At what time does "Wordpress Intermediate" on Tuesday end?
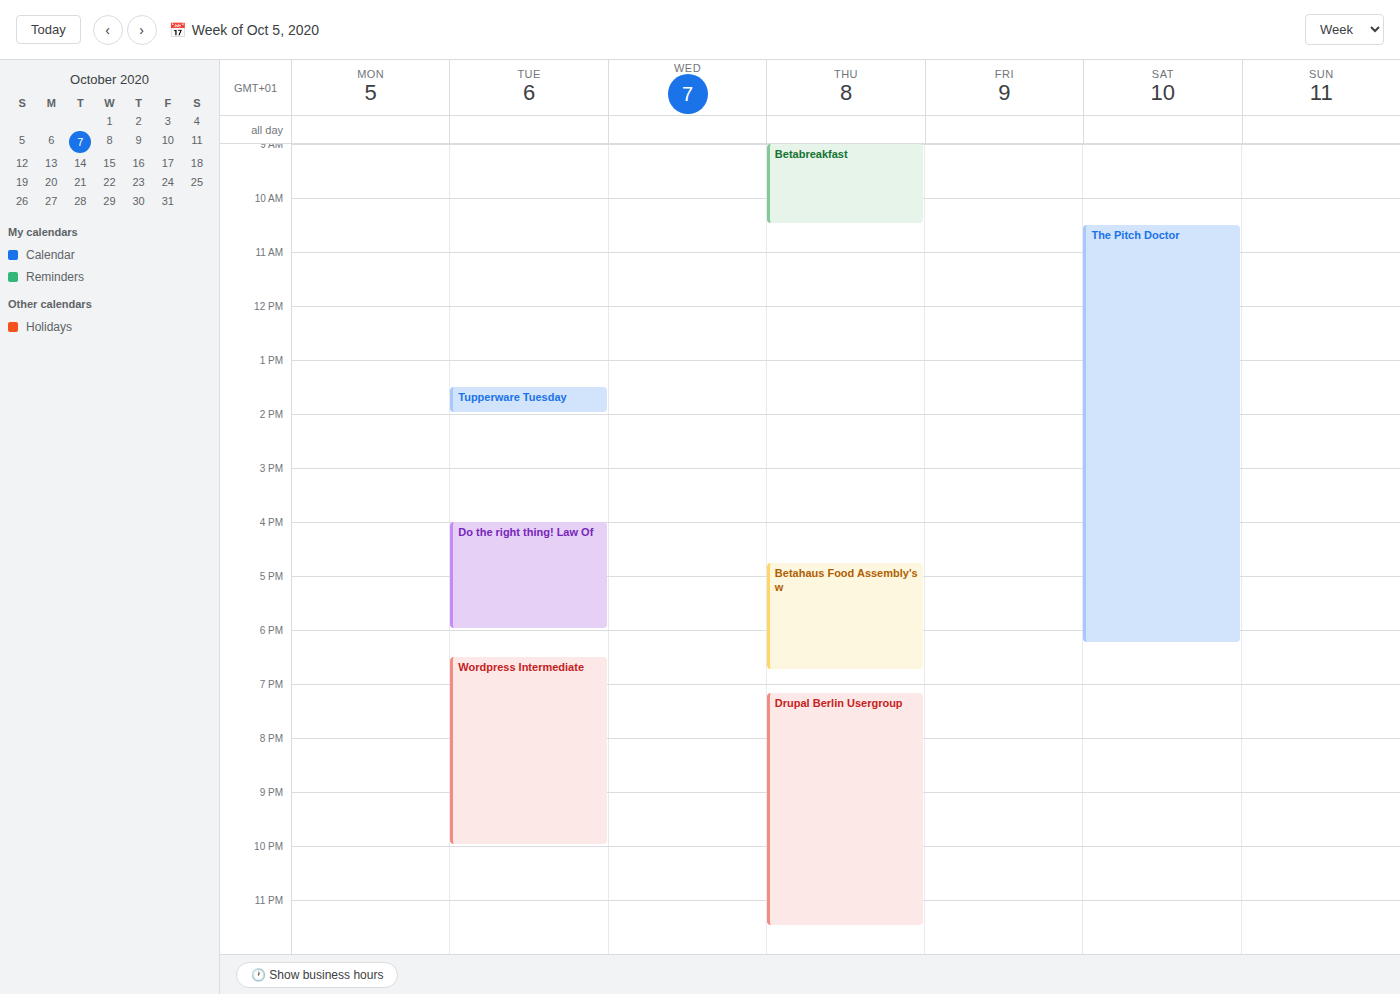
10:00 PM